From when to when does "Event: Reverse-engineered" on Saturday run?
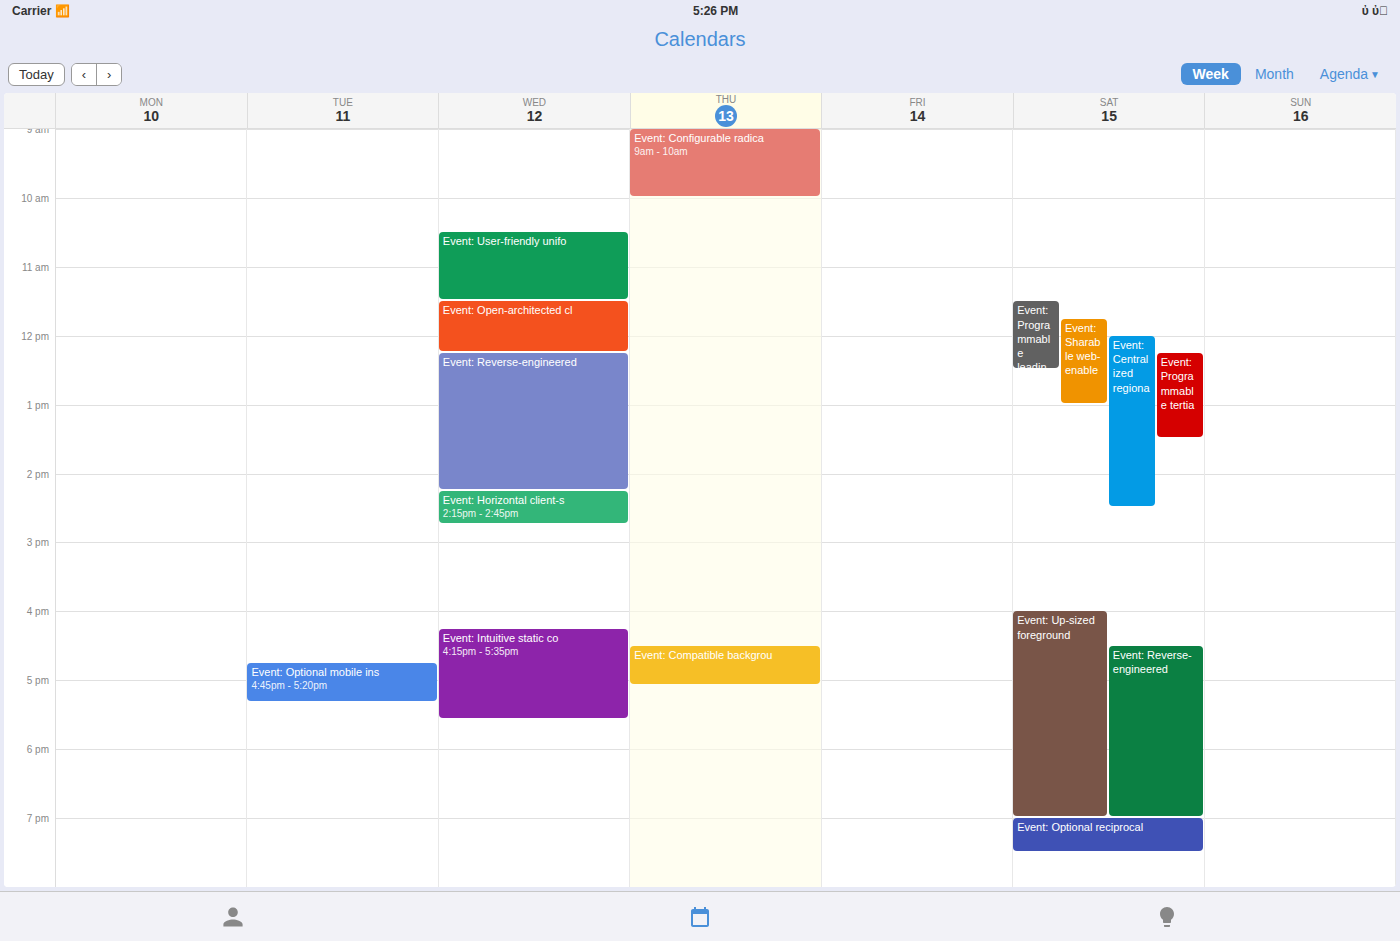
4:30 PM to 7:00 PM